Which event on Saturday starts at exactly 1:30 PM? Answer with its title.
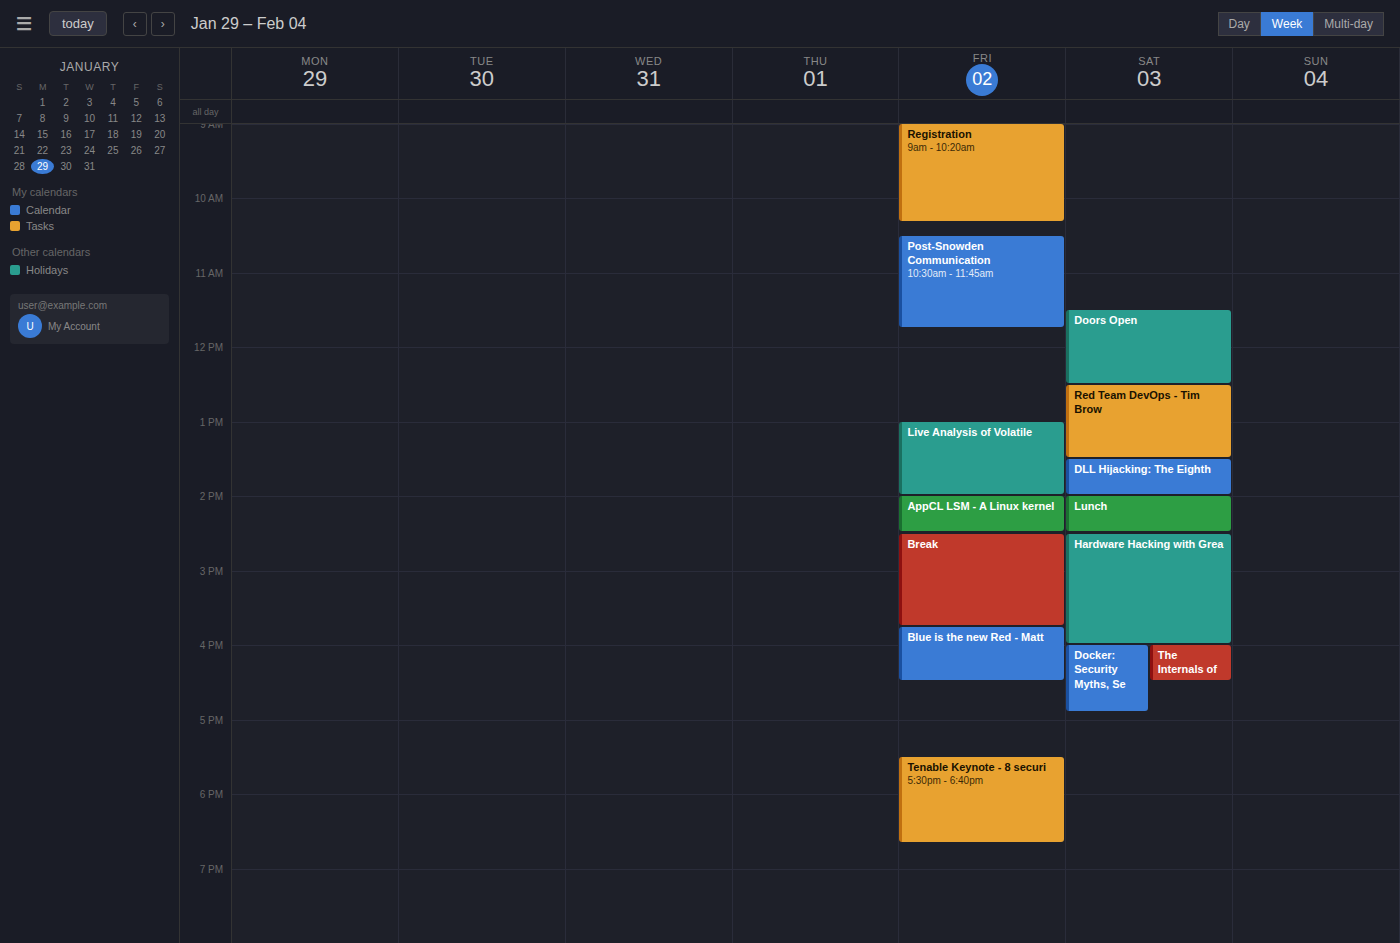
"DLL Hijacking: The Eighth"